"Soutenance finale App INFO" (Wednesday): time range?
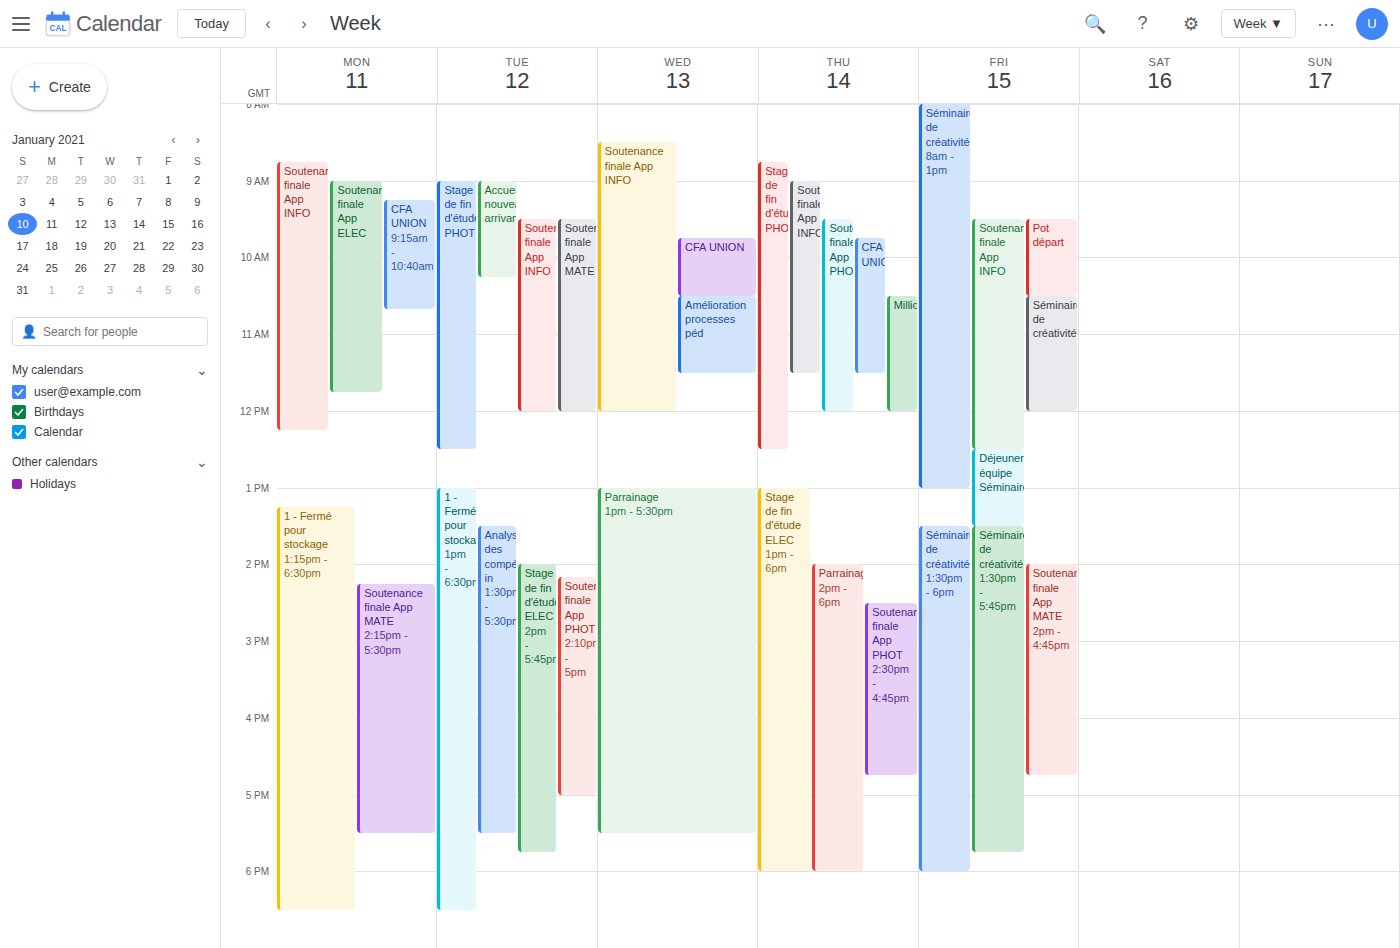
8:30 AM to 12:00 PM